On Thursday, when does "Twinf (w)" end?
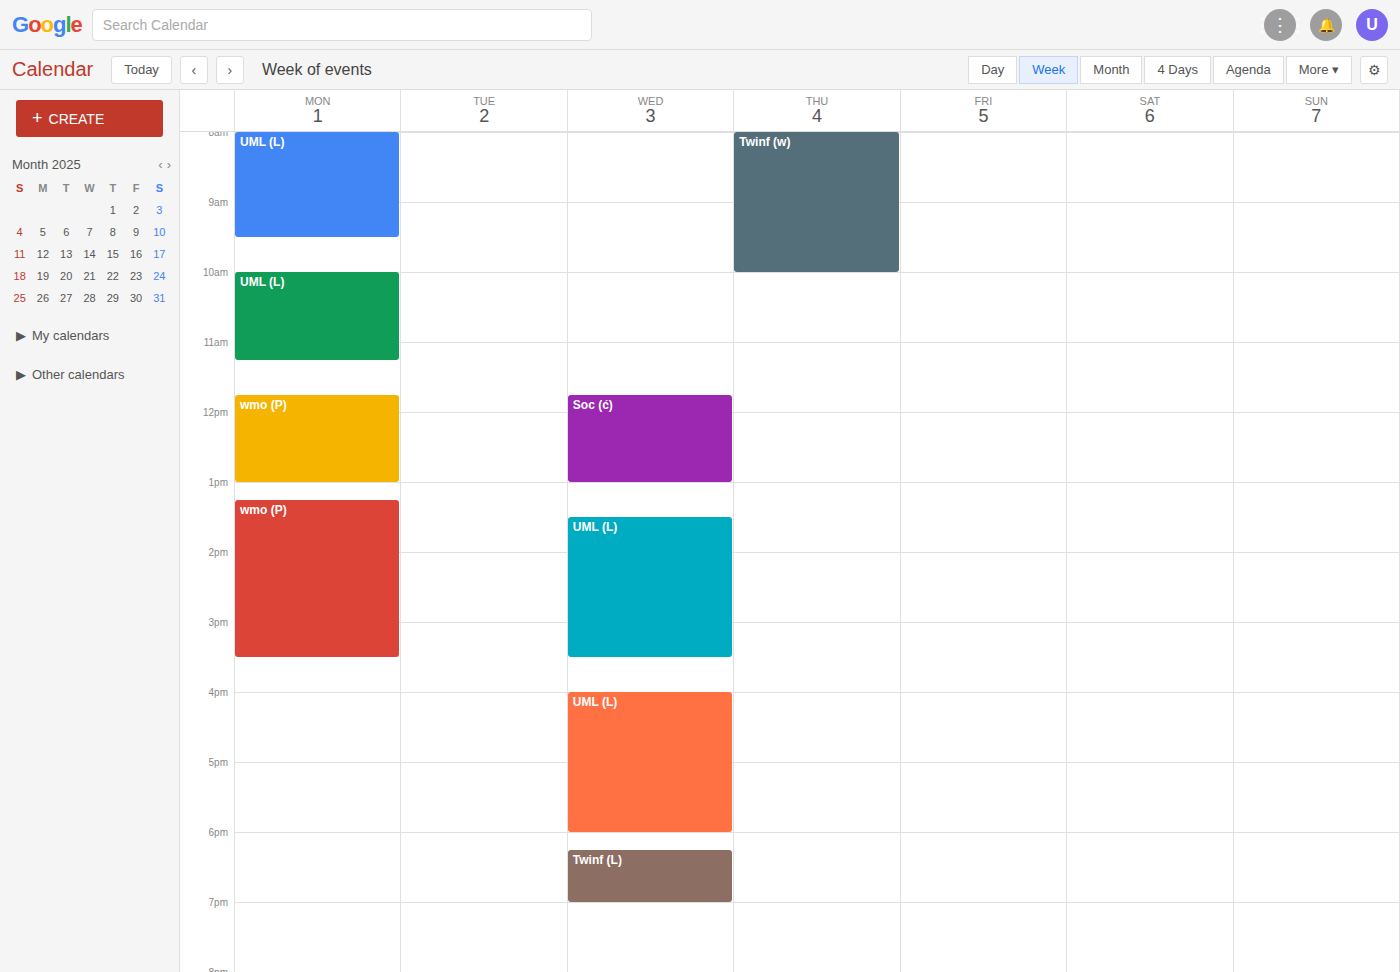
10:00 AM